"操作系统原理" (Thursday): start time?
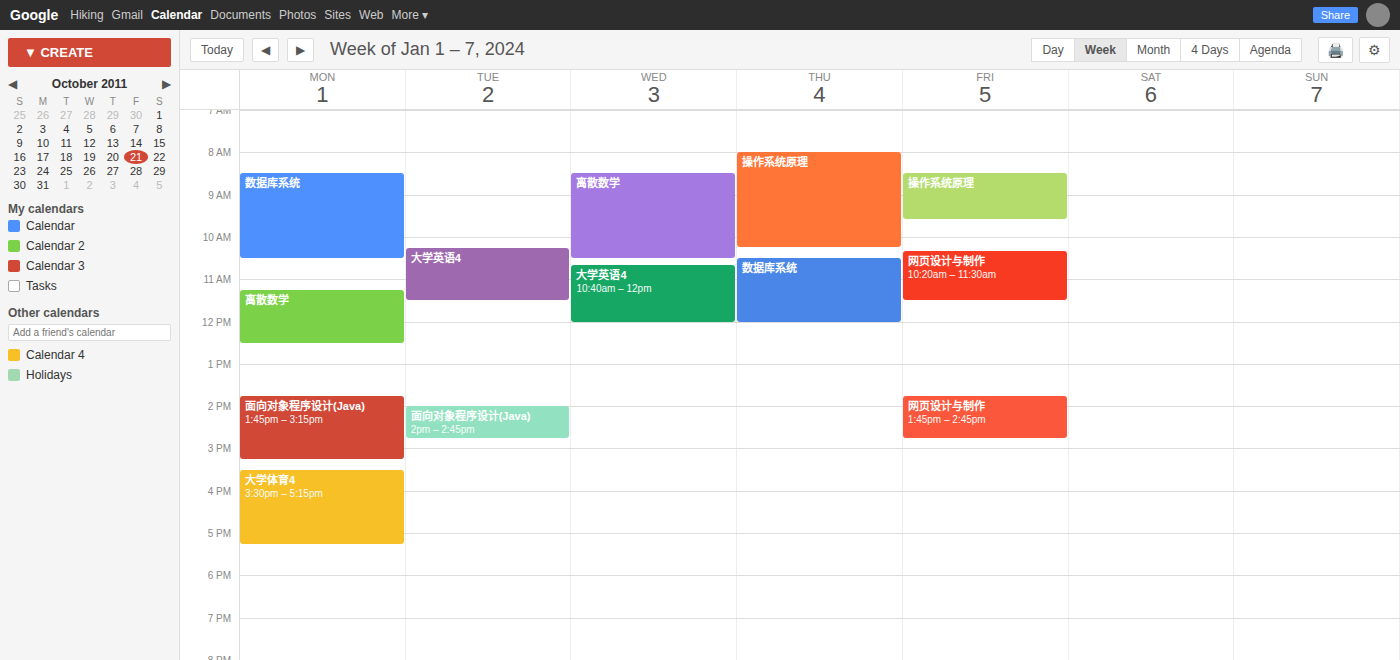
08:00